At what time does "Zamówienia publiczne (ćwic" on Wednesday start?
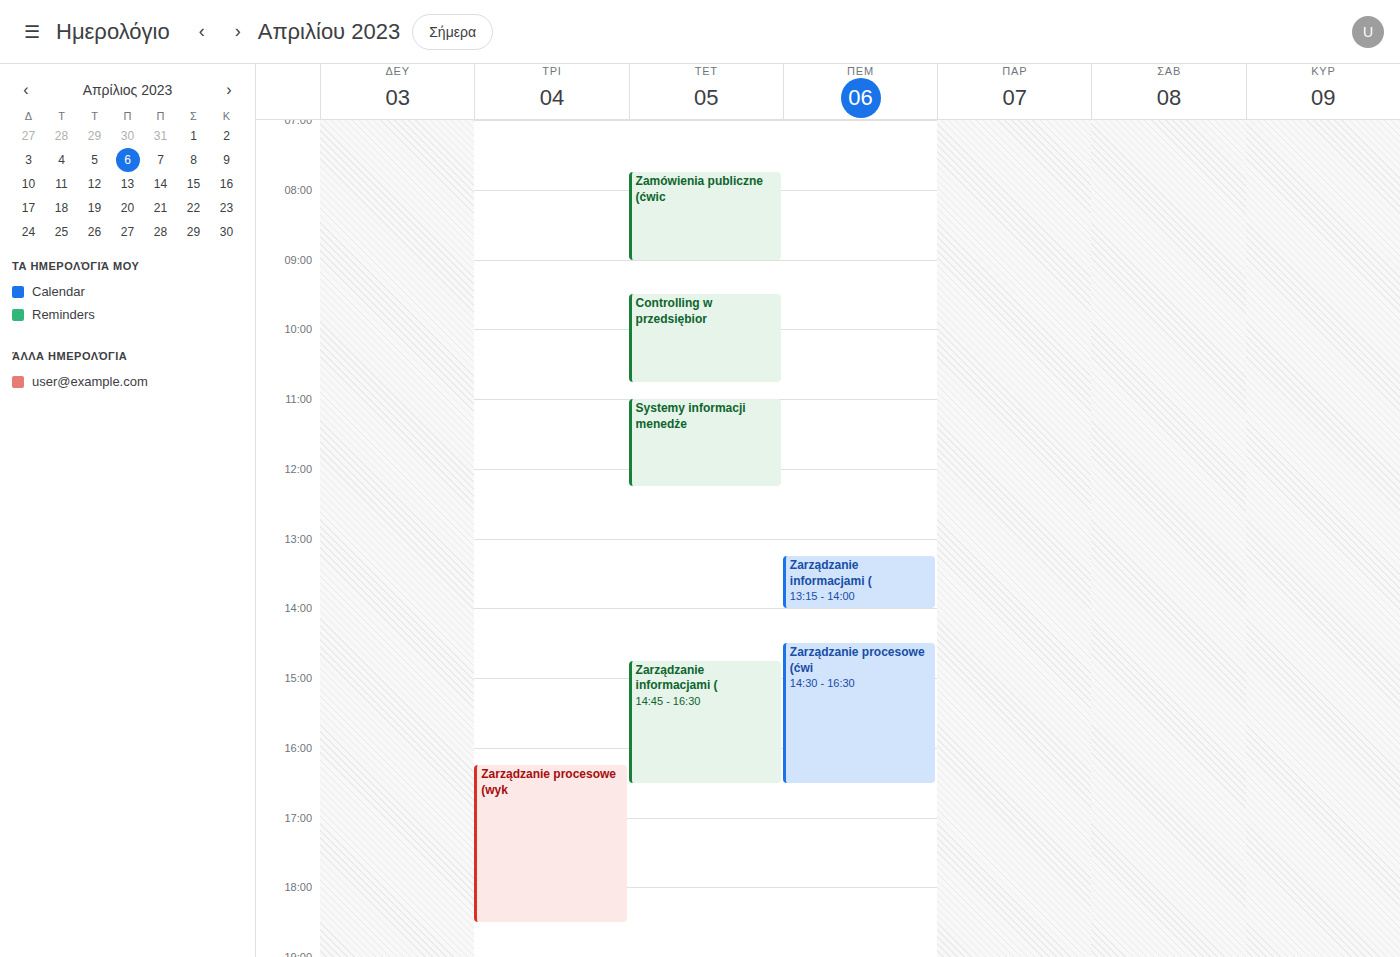
7:45 AM